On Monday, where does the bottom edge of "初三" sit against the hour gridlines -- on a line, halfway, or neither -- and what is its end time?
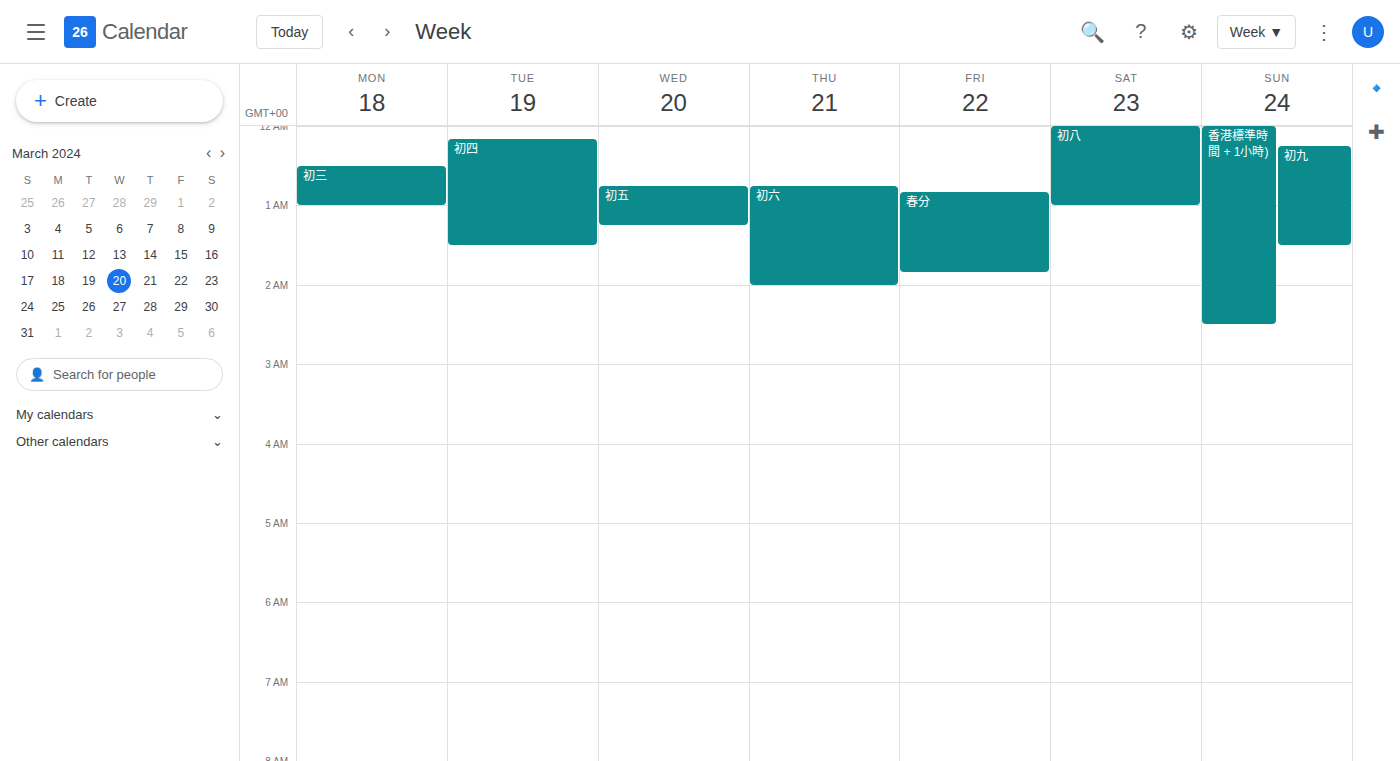
01:00 -- exactly on the 01:00 line.